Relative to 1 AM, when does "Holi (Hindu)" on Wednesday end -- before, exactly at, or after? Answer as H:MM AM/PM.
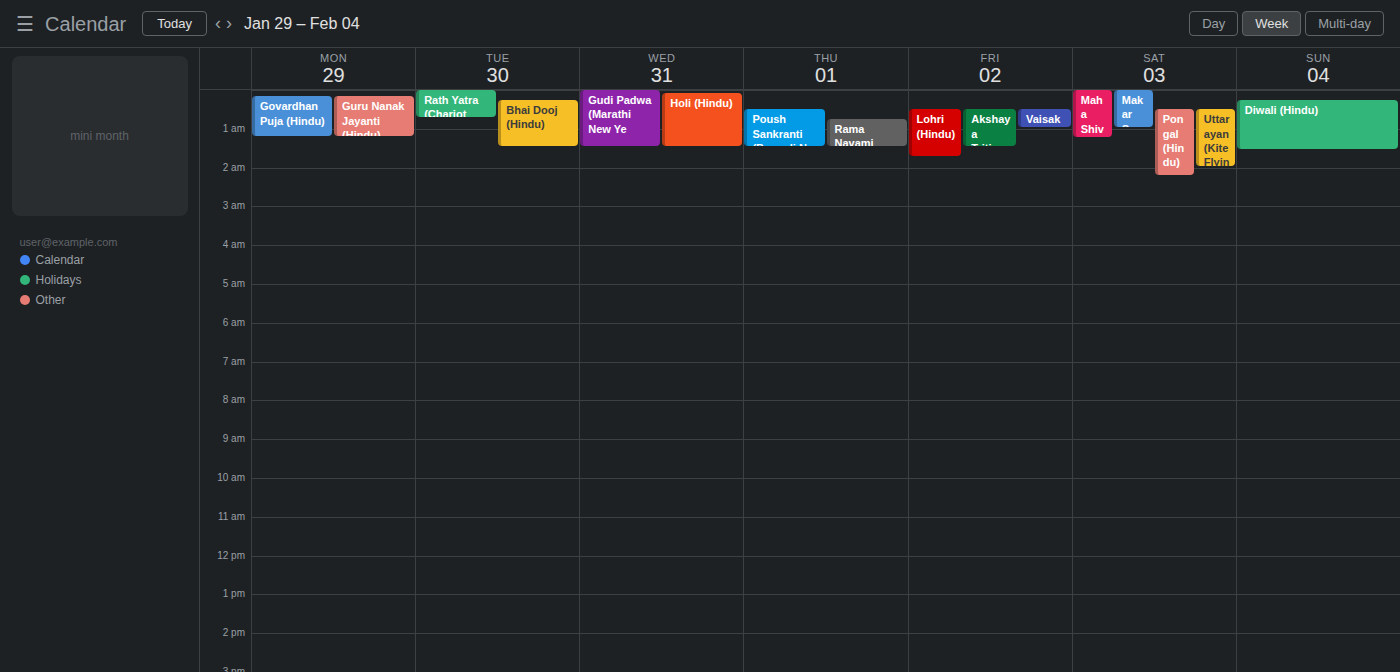
1:30 AM -- after 1 AM, 30 minutes below the 1 AM line.